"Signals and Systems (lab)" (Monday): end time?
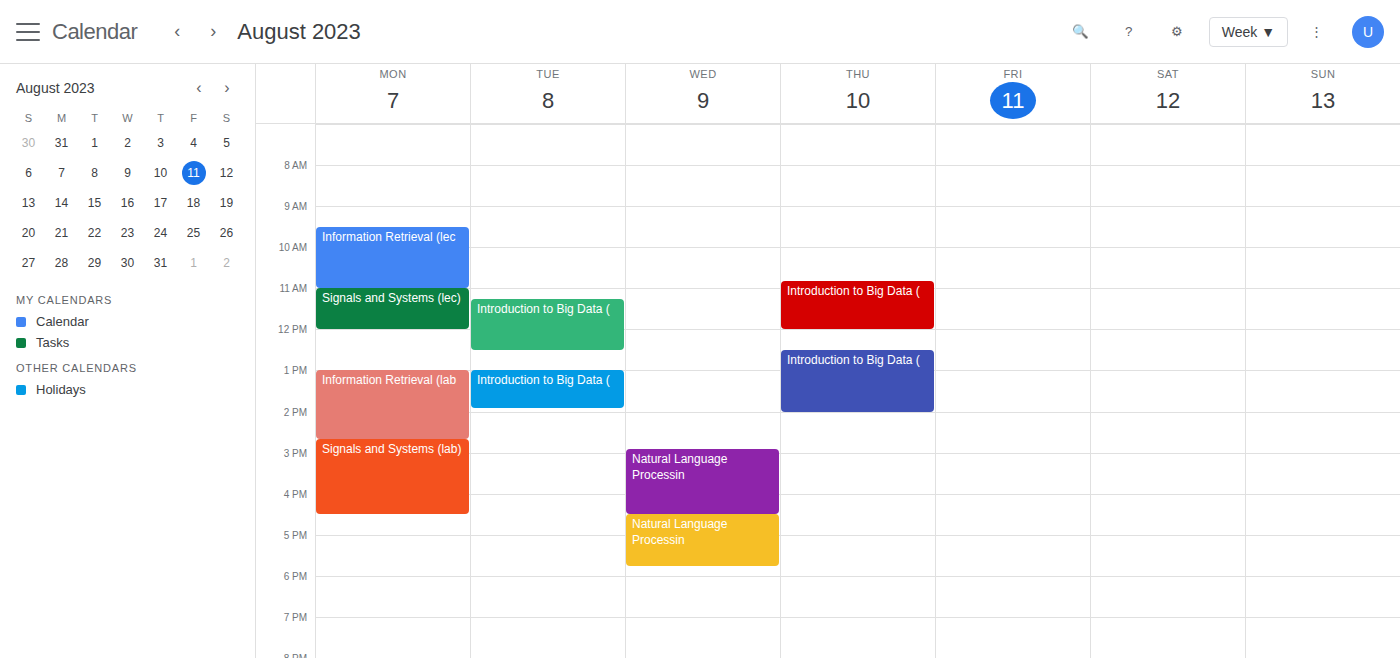
4:30 PM